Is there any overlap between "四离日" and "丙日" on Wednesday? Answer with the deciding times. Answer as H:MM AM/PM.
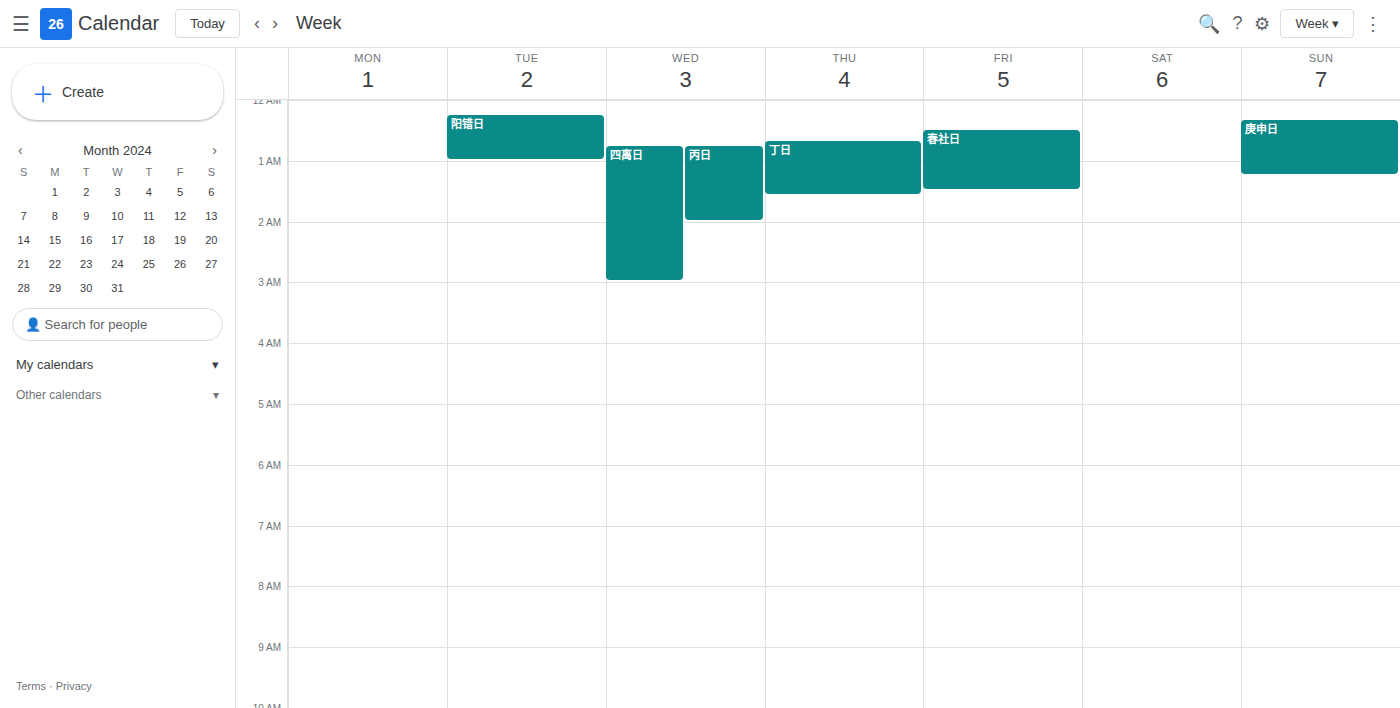
"丙日" runs 12:45 AM to 2:00 AM, inside "四离日" -- they overlap.